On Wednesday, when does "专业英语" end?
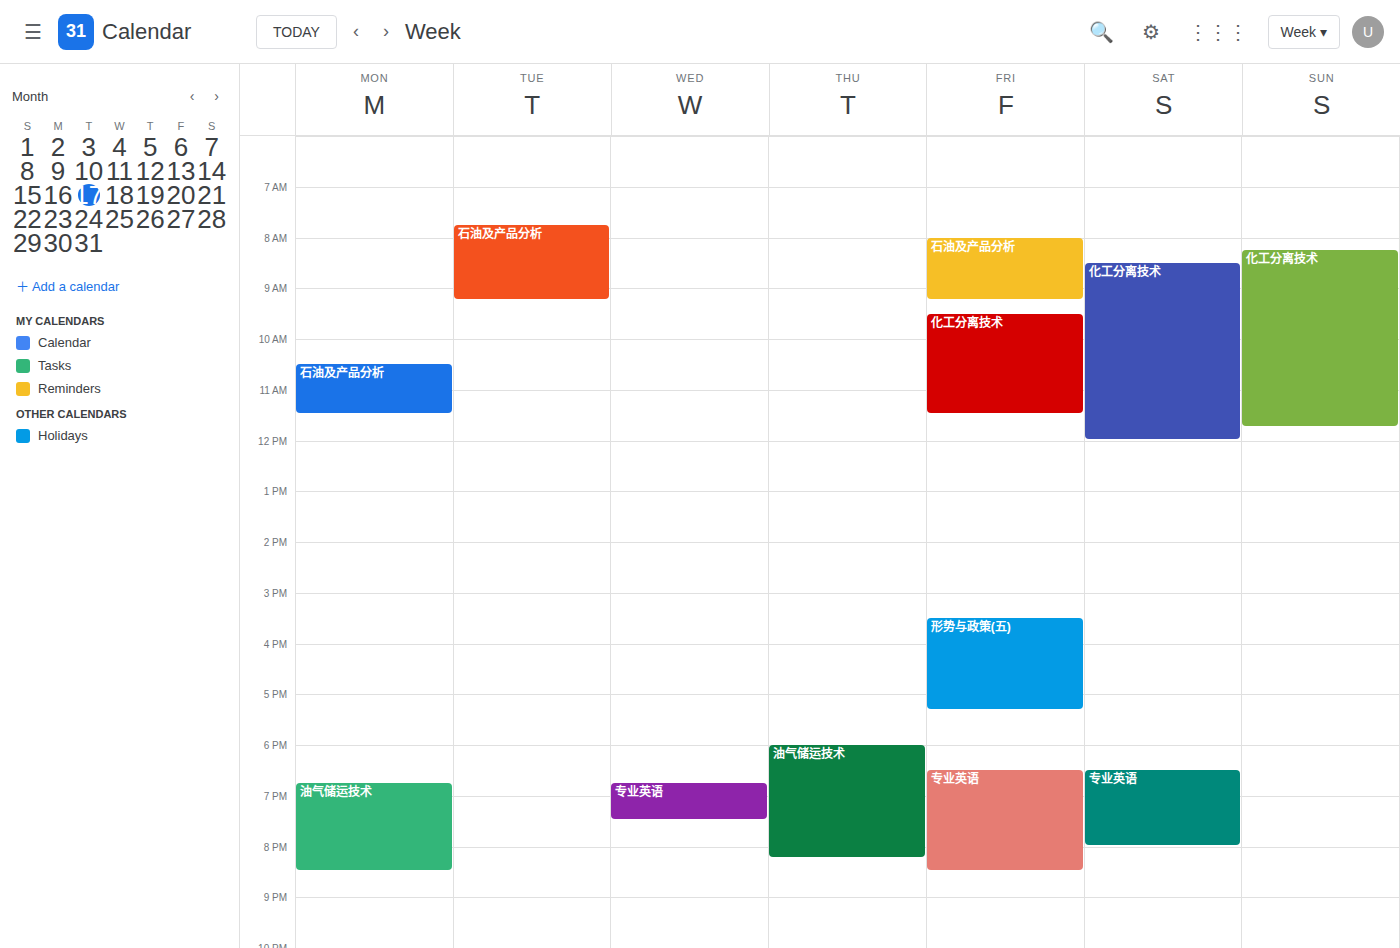
7:30 PM